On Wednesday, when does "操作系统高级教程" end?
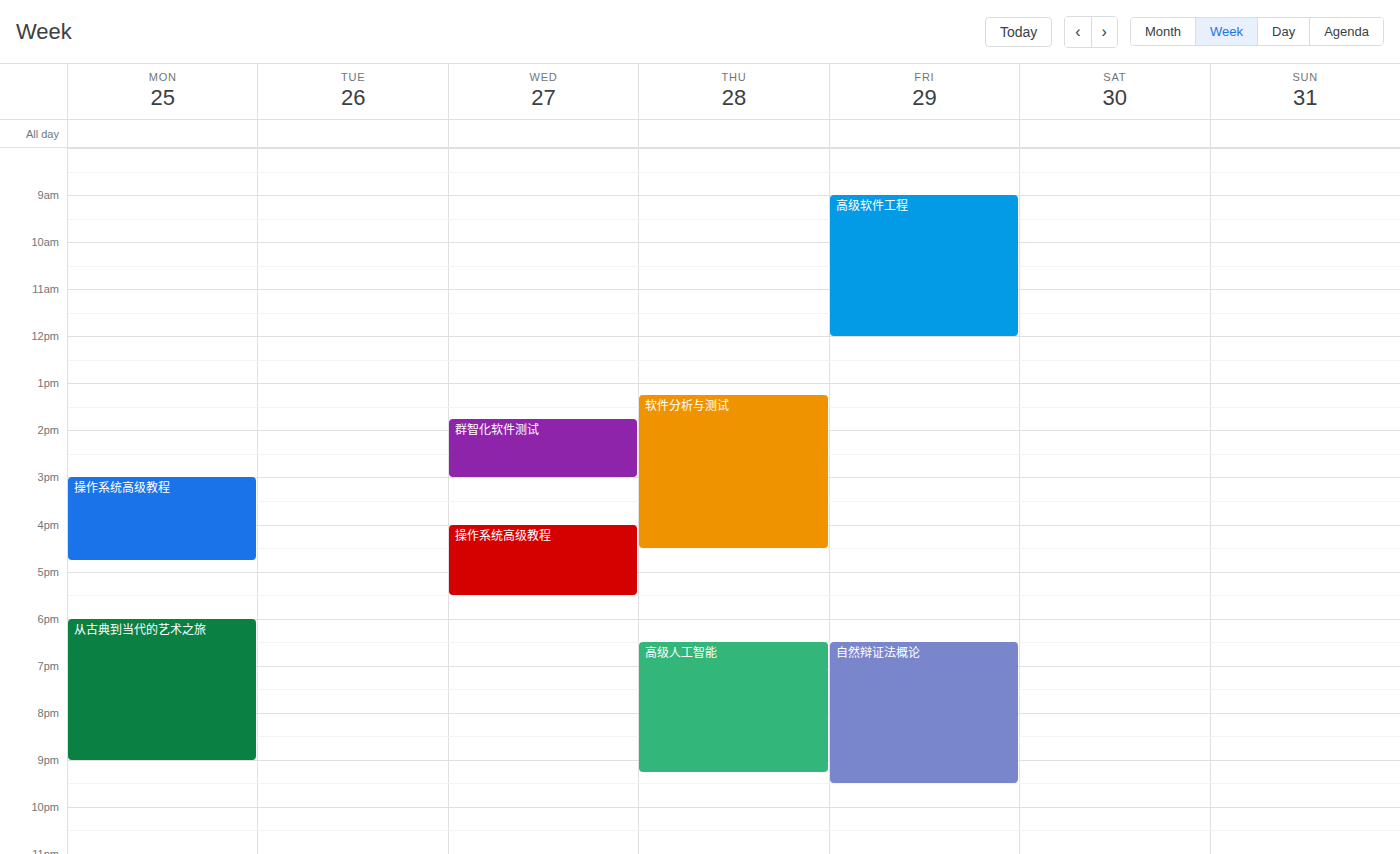
5:30 PM